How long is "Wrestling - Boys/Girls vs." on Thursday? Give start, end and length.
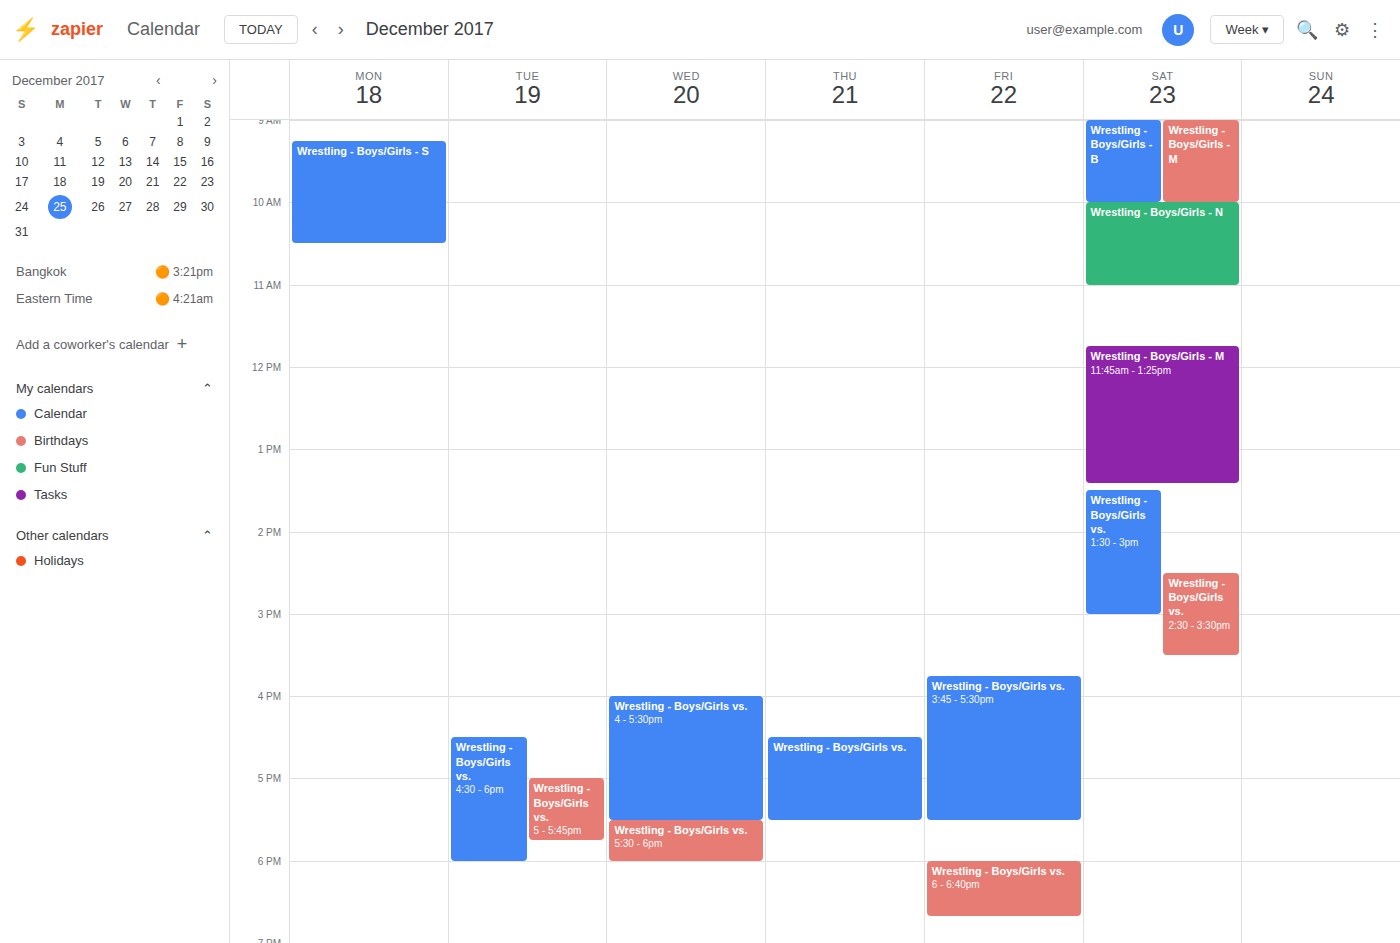
4:30 PM to 5:30 PM, 1 hour